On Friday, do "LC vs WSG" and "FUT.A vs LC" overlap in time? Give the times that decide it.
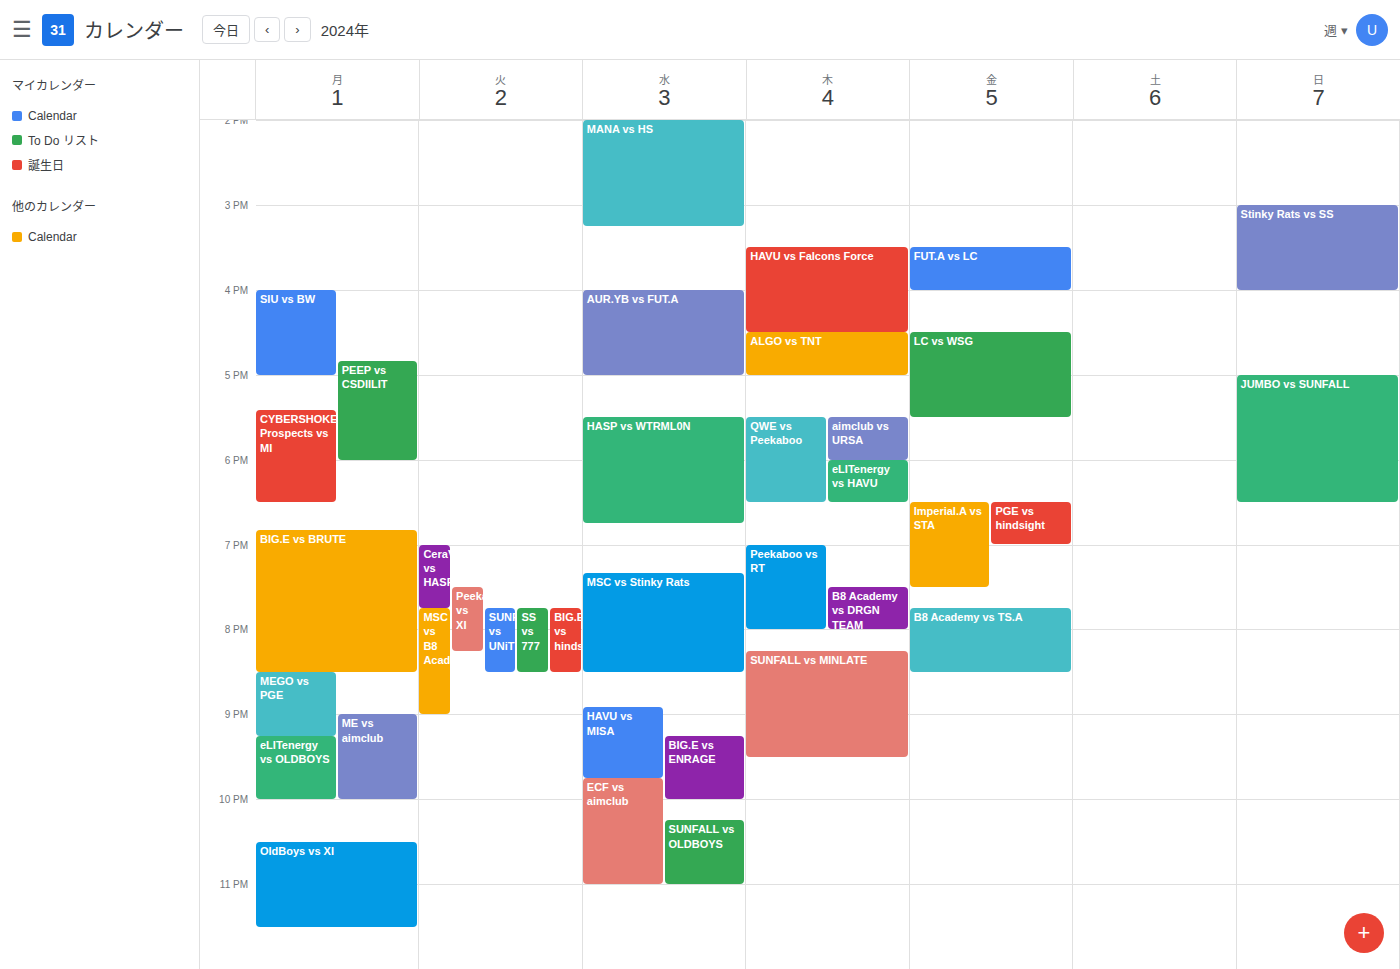
"FUT.A vs LC" ends at 4:00 PM and "LC vs WSG" starts at 4:30 PM -- no overlap.